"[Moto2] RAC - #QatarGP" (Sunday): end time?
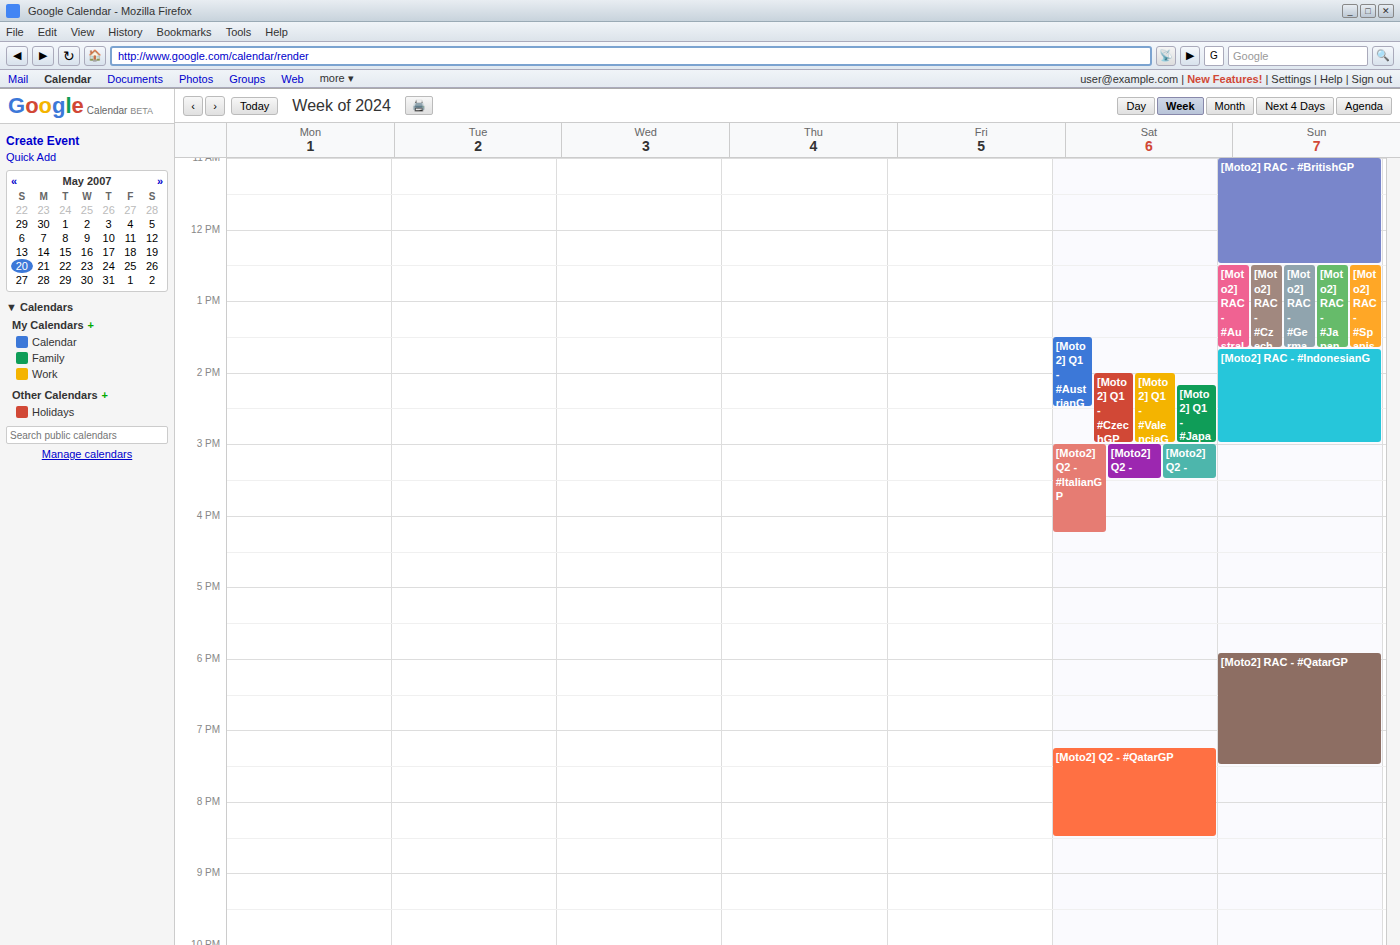
19:30